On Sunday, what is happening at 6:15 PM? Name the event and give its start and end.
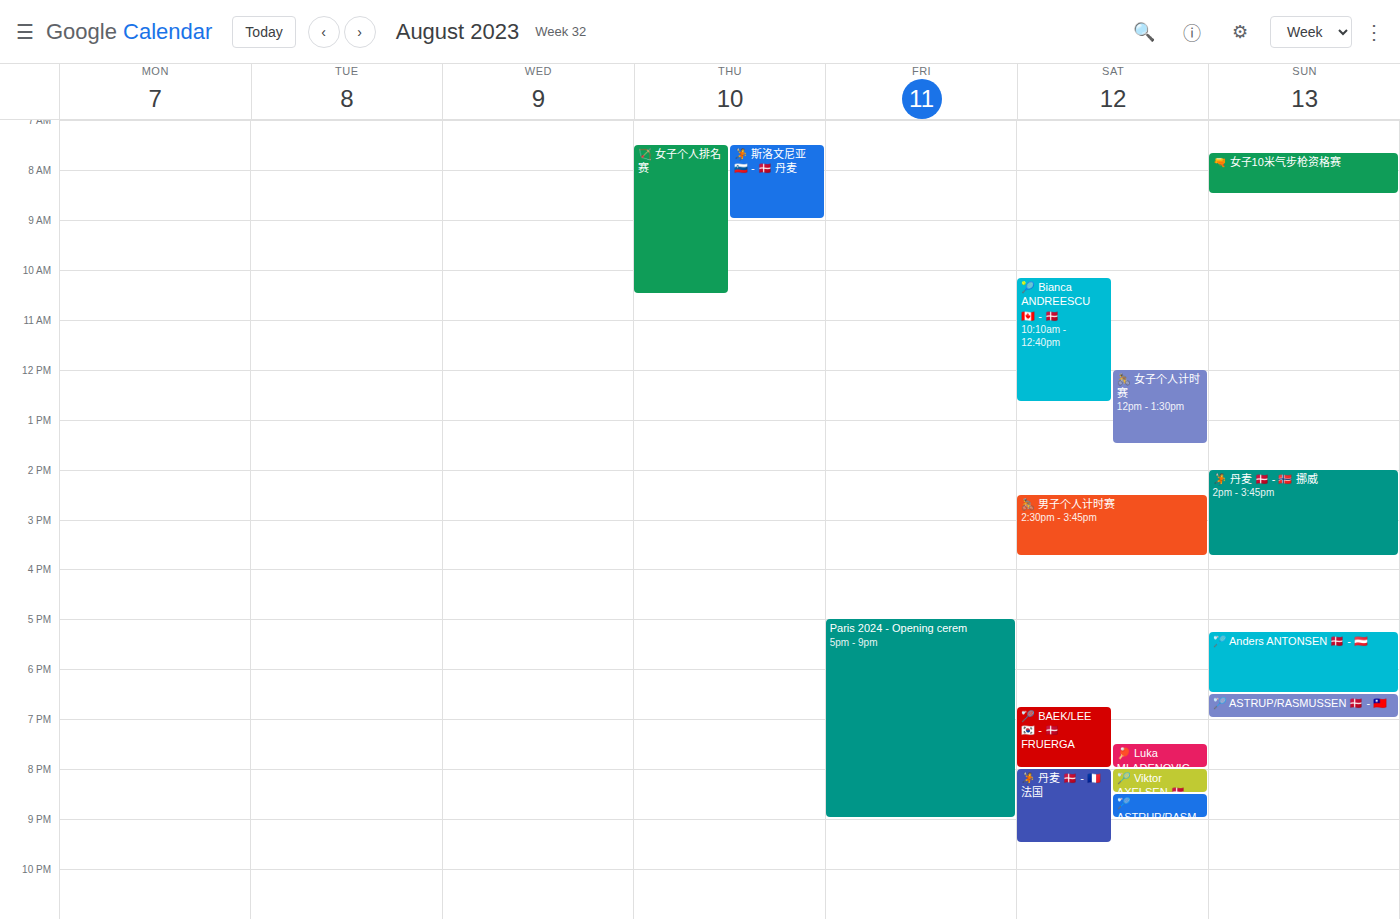
"🏸 Anders ANTONSEN 🇩🇰 - 🇦🇹", 5:15 PM to 6:30 PM